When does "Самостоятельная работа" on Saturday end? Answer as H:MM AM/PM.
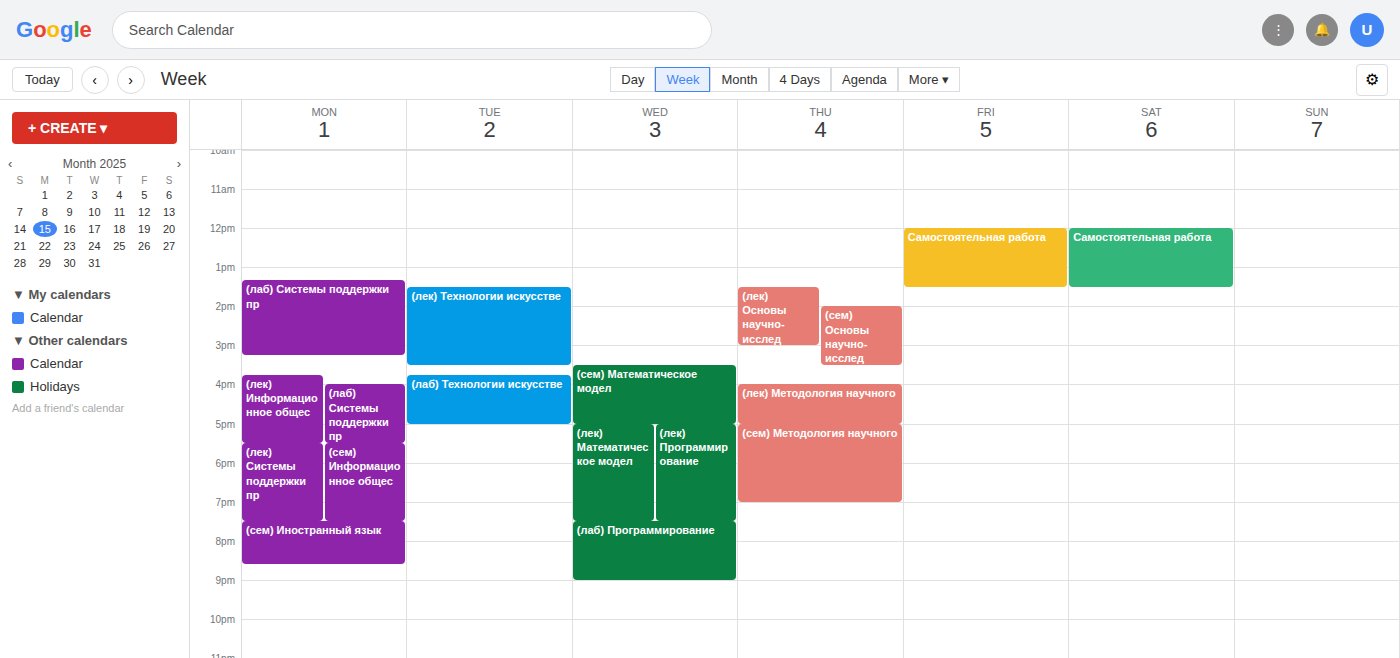
1:30 PM